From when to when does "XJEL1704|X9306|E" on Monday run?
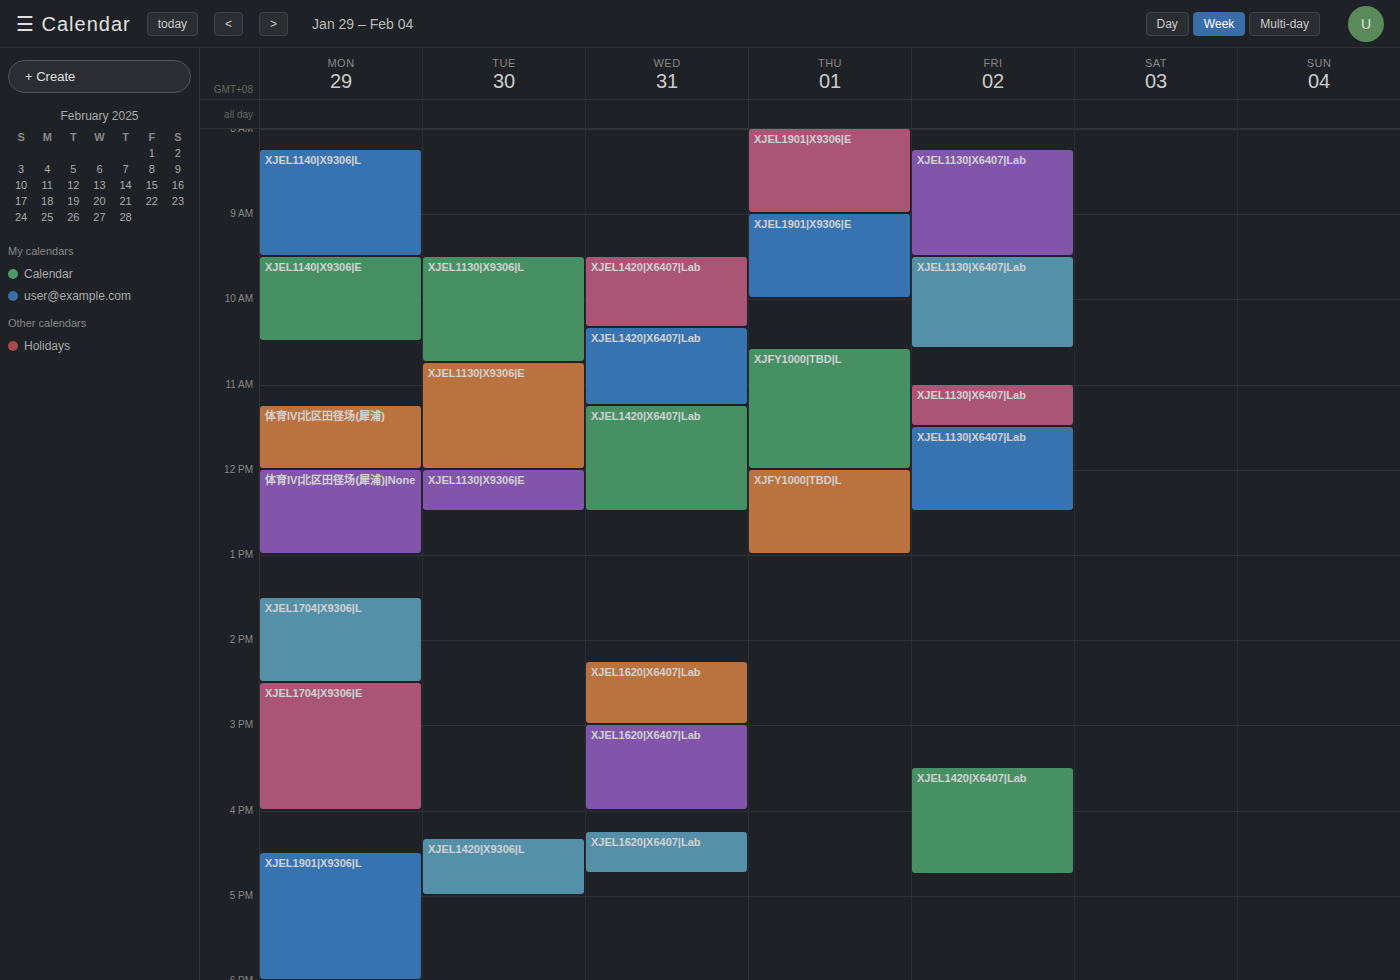
2:30 PM to 4:00 PM